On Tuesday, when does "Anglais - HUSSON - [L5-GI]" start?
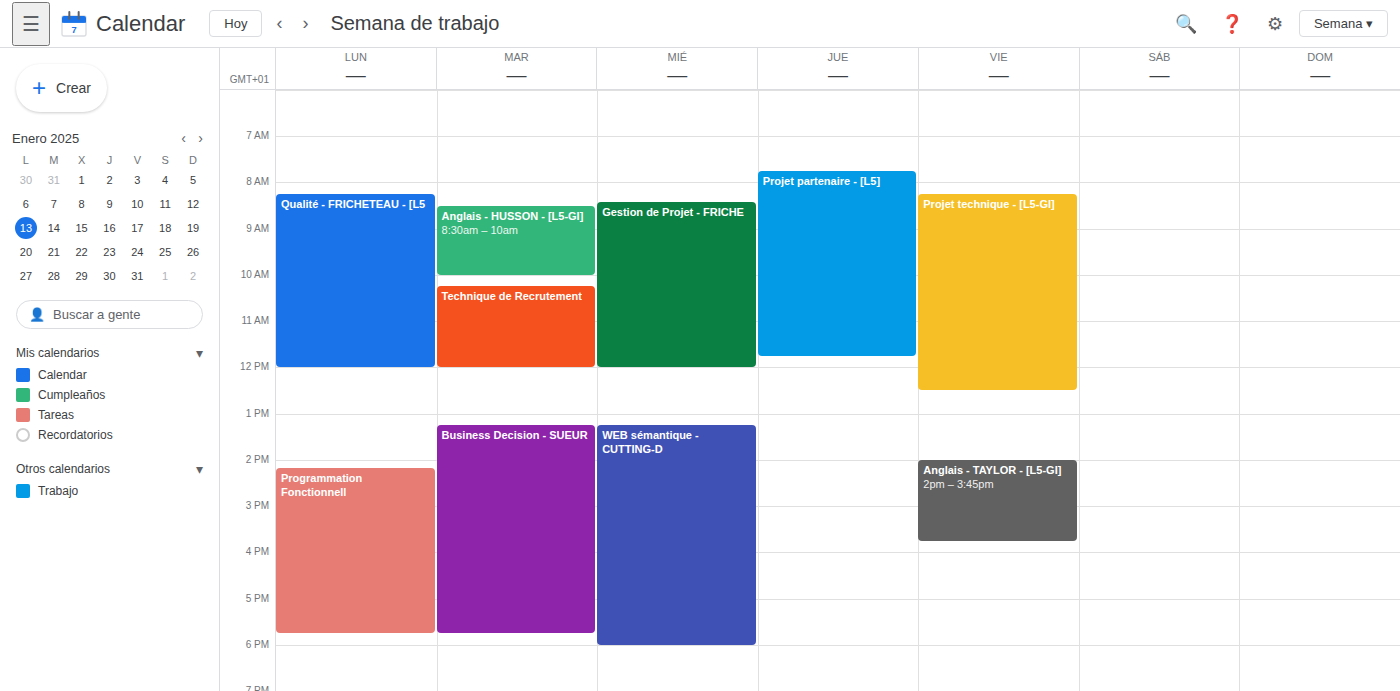
8:30 AM